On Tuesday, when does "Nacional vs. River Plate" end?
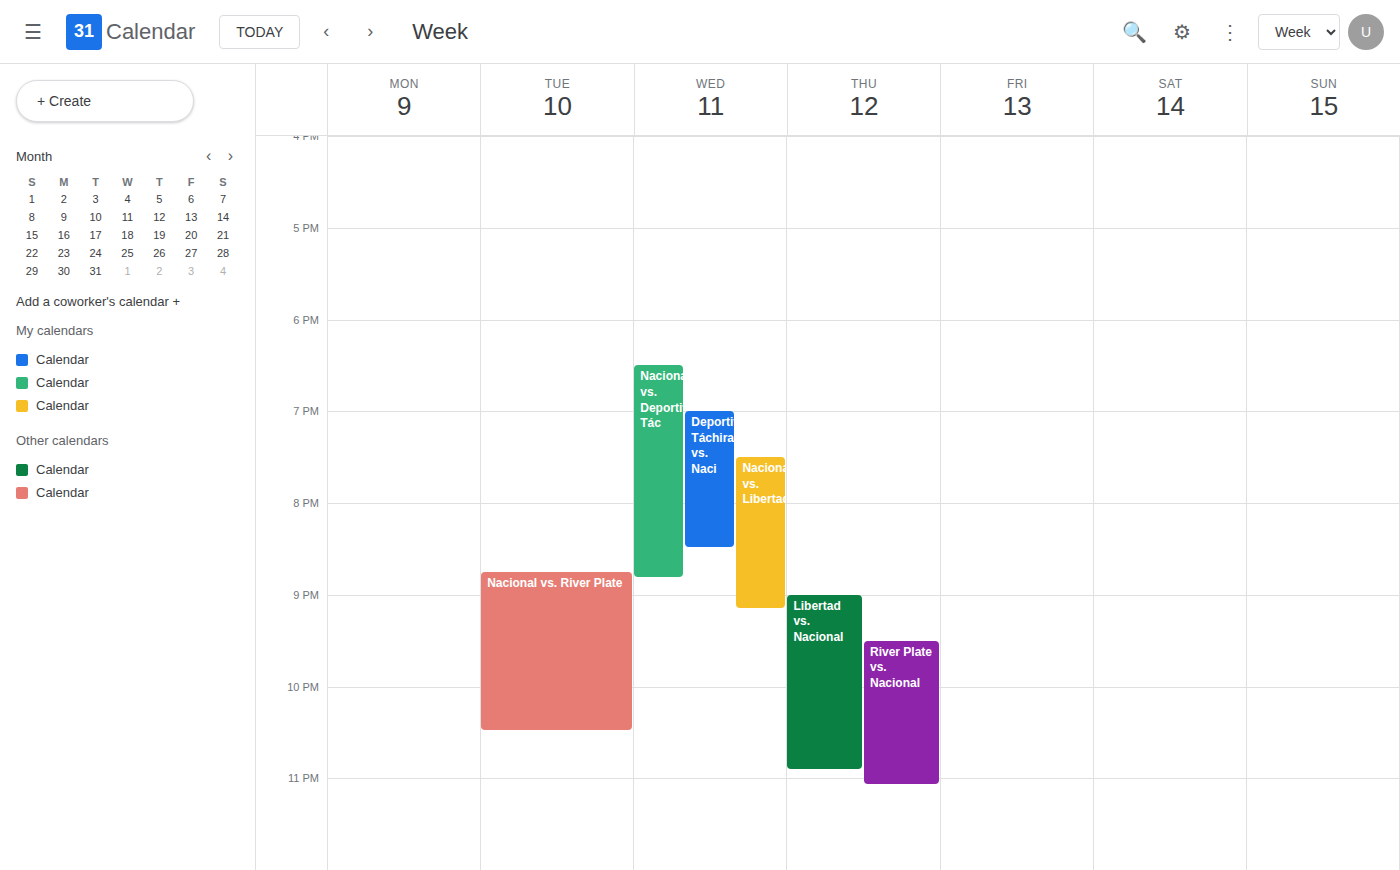
10:30 PM